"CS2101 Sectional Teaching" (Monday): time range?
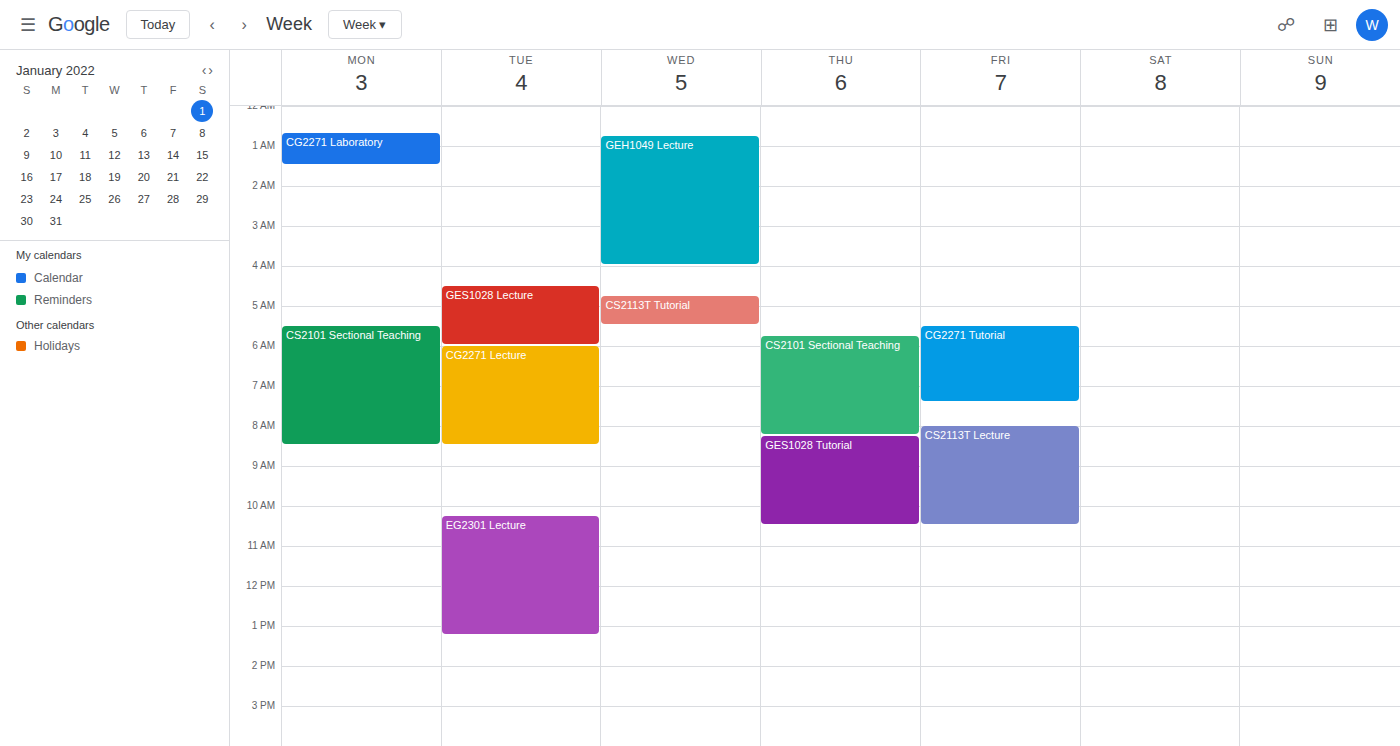
5:30 AM to 8:30 AM